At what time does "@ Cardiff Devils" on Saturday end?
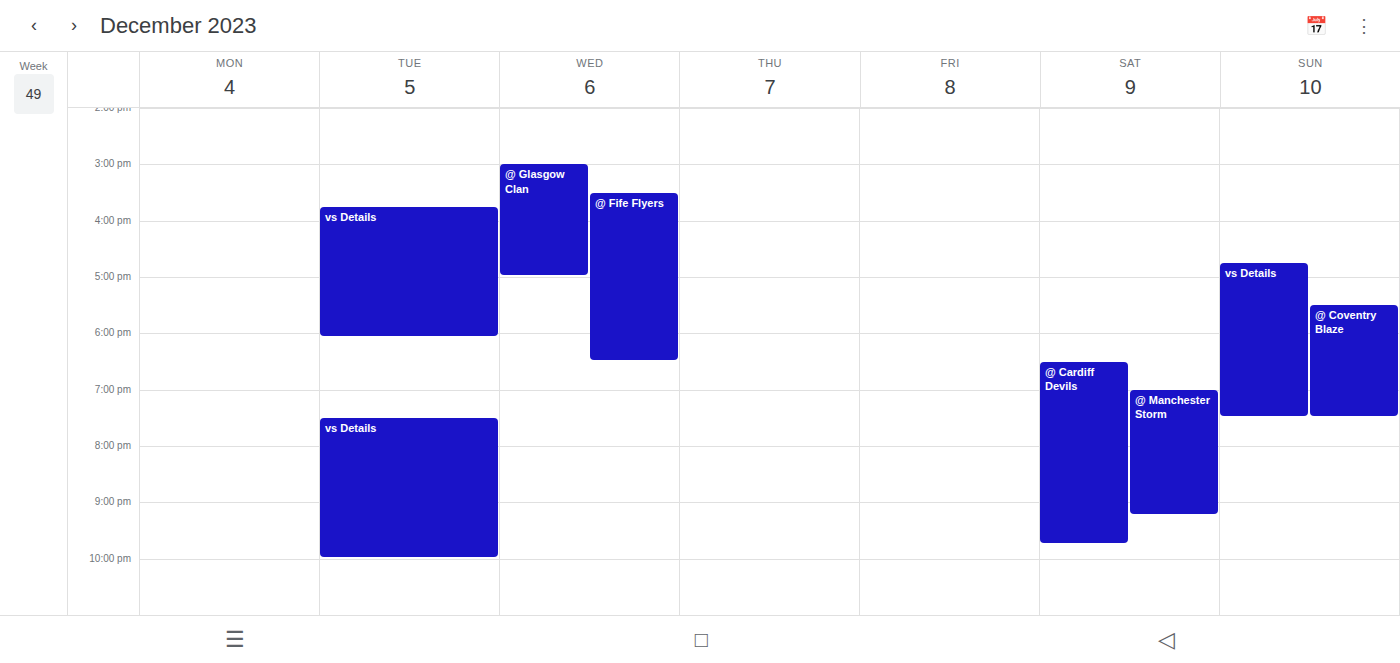
9:45 PM